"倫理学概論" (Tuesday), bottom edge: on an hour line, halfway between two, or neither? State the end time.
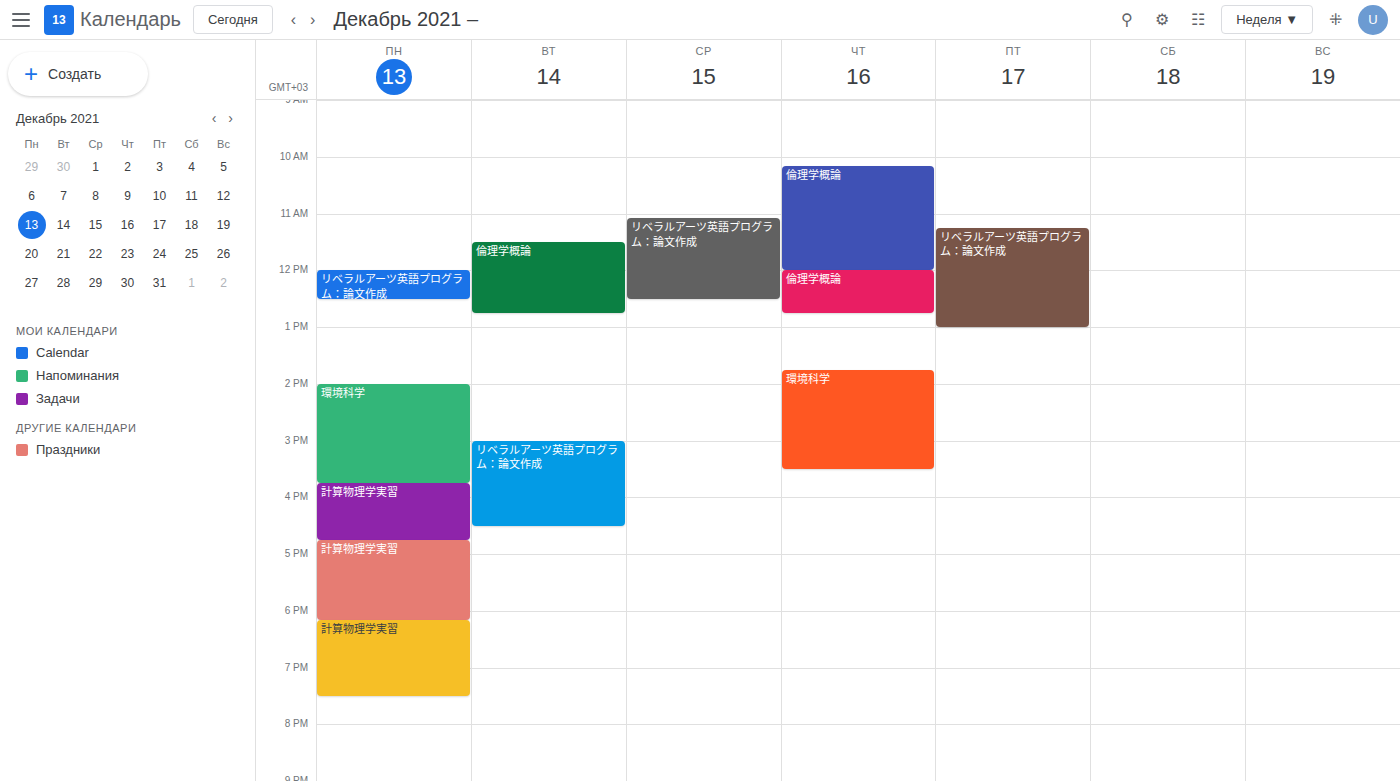
12:45 PM -- neither: three quarters of the way from the 12 PM line to the 1 PM line.